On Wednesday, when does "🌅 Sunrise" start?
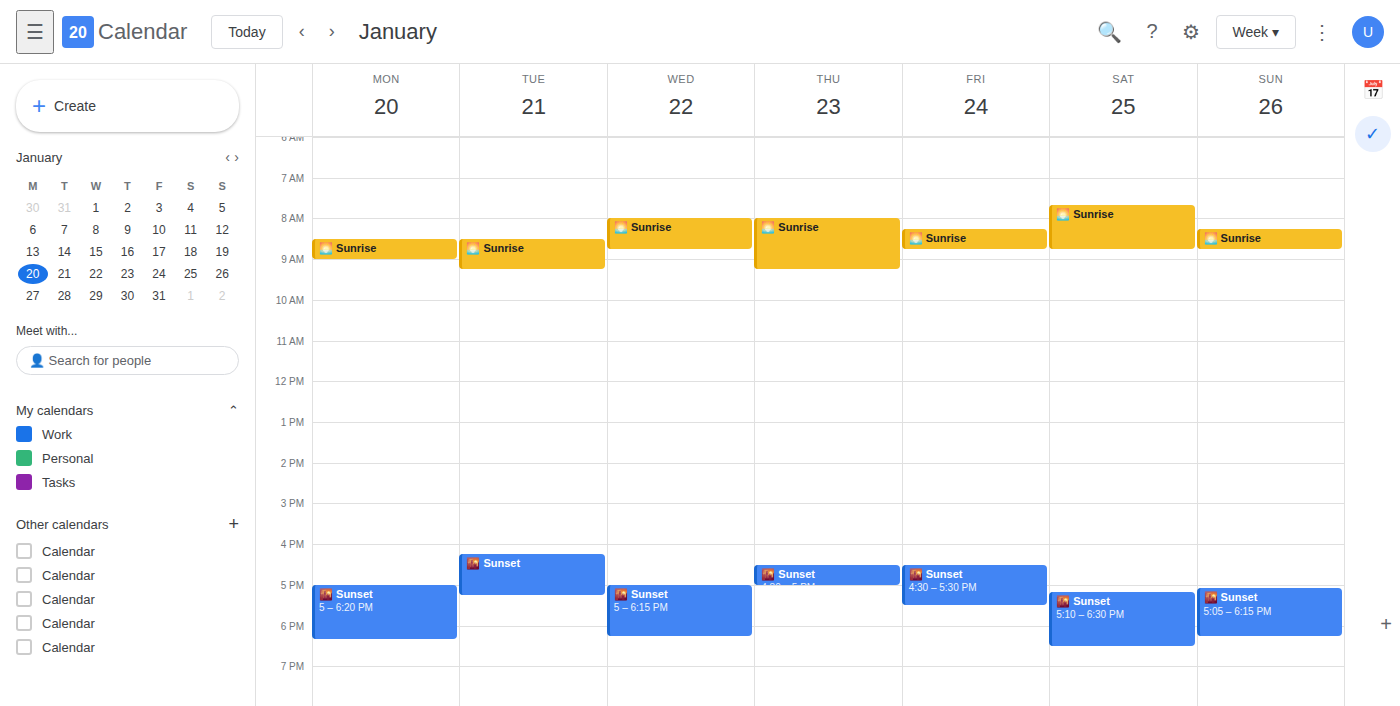
8:00 AM